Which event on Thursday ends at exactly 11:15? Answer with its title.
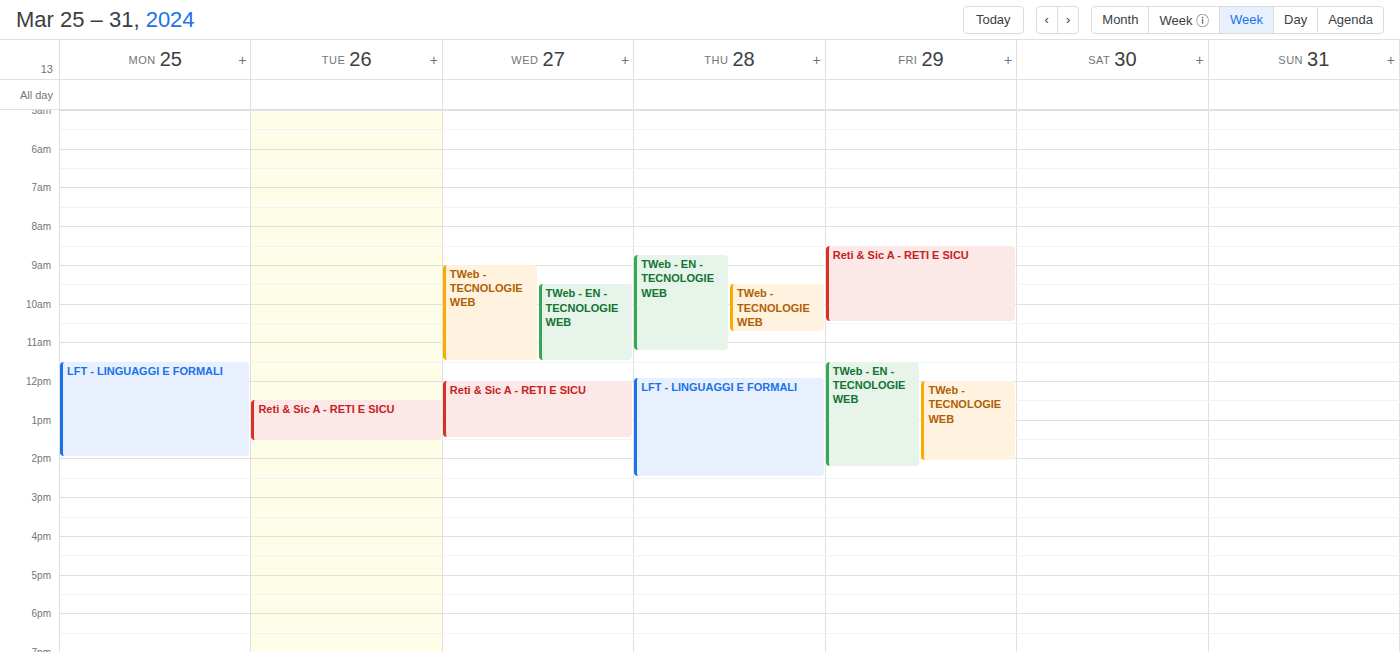
"TWeb - EN - TECNOLOGIE WEB"